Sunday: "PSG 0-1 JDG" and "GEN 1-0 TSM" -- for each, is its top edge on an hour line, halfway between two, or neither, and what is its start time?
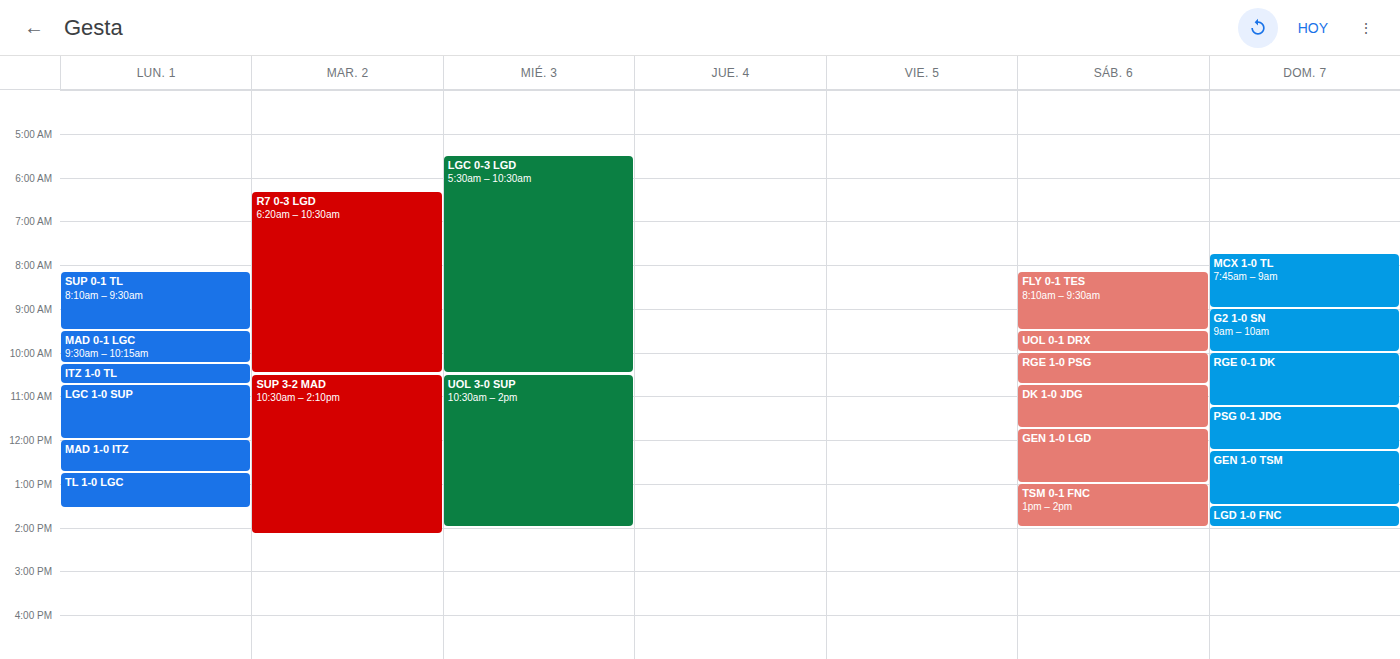
"PSG 0-1 JDG": 11:15 AM, neither: a quarter of the way from the 11 AM line to the 12 PM line. "GEN 1-0 TSM": 12:15 PM, neither: a quarter of the way from the 12 PM line to the 1 PM line.